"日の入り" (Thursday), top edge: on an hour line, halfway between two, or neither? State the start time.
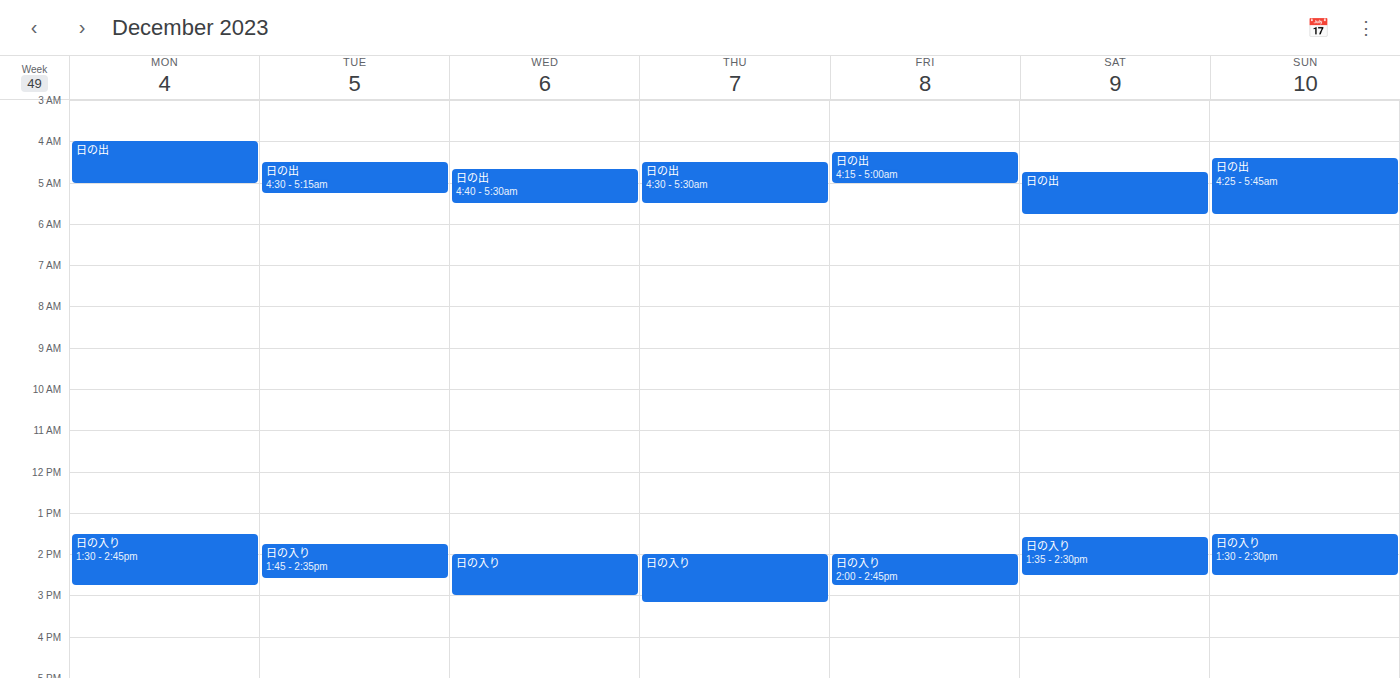
2:00 PM -- exactly on the 2 PM line.